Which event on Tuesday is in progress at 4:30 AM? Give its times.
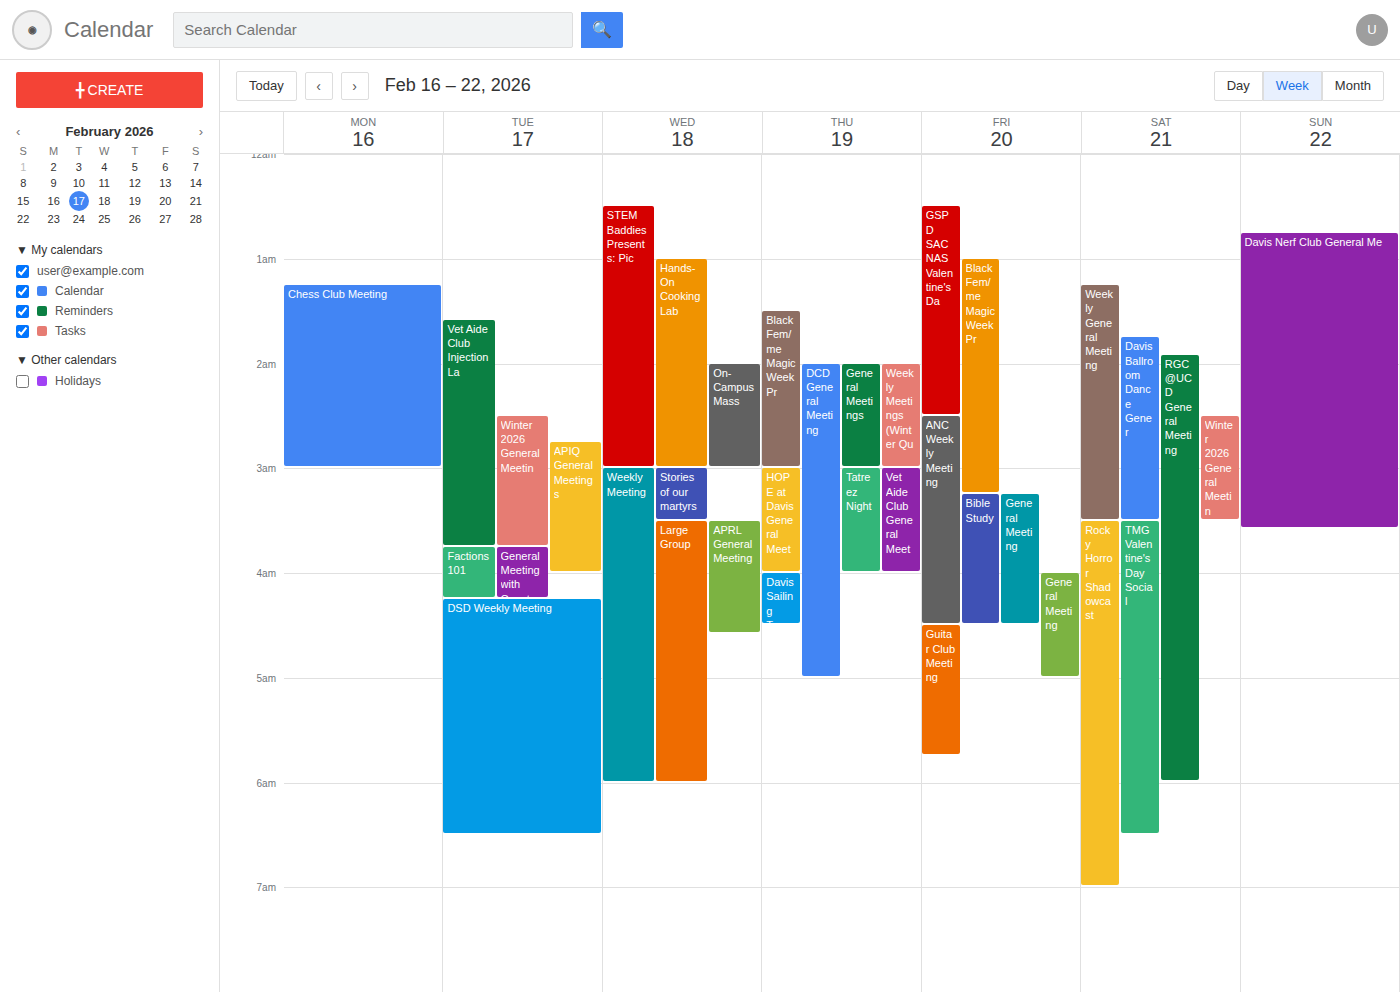
"DSD Weekly Meeting", 4:15 AM to 6:30 AM